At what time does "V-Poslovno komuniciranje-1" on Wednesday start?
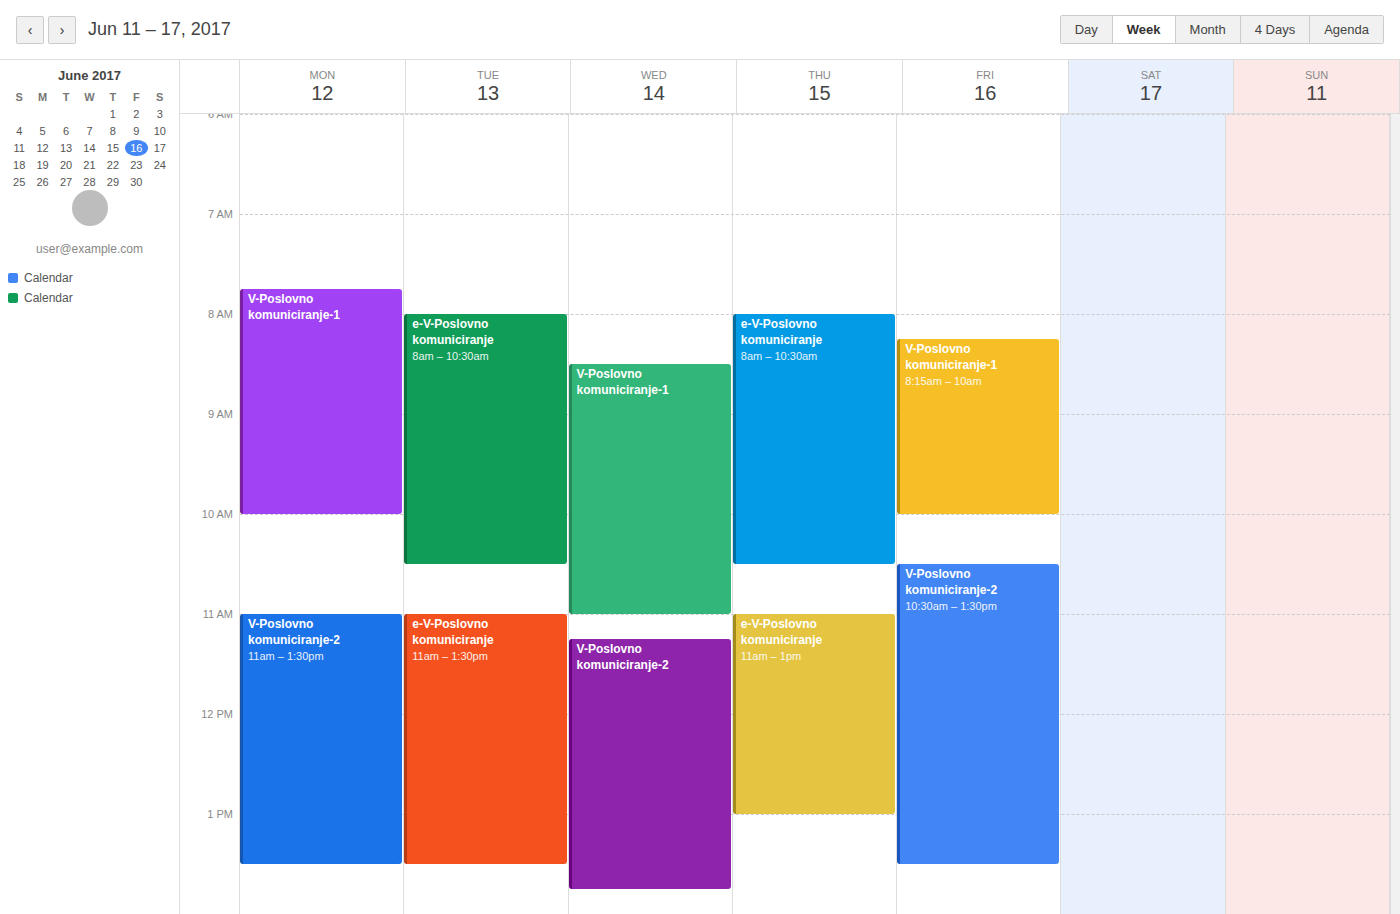
8:30 AM